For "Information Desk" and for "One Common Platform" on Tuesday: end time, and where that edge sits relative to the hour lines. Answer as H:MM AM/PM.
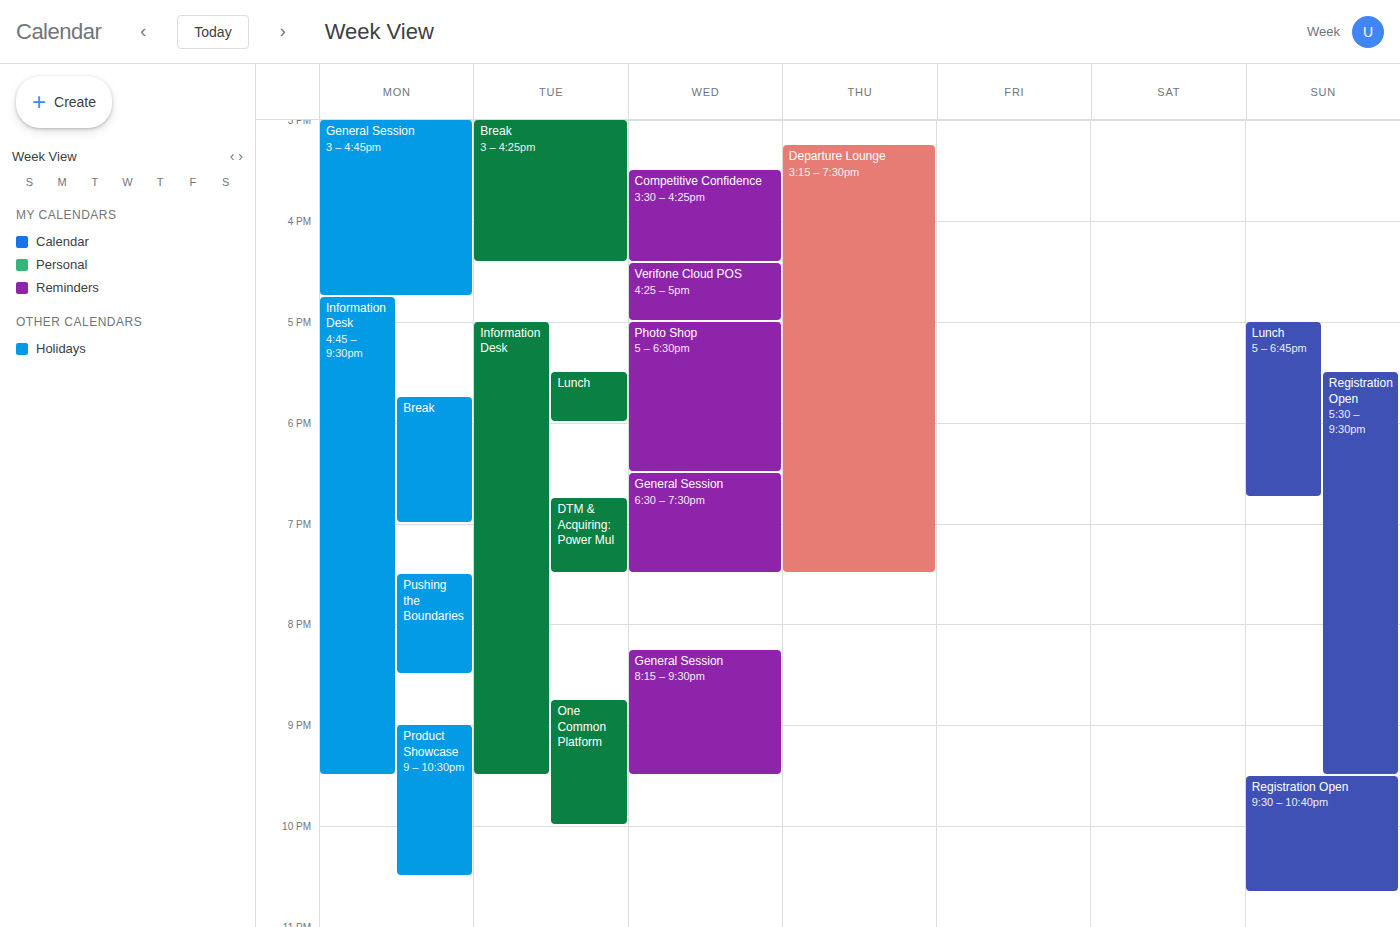
"Information Desk": 9:30 PM, halfway between the 9 PM and 10 PM lines. "One Common Platform": 10:00 PM, exactly on the 10 PM line.